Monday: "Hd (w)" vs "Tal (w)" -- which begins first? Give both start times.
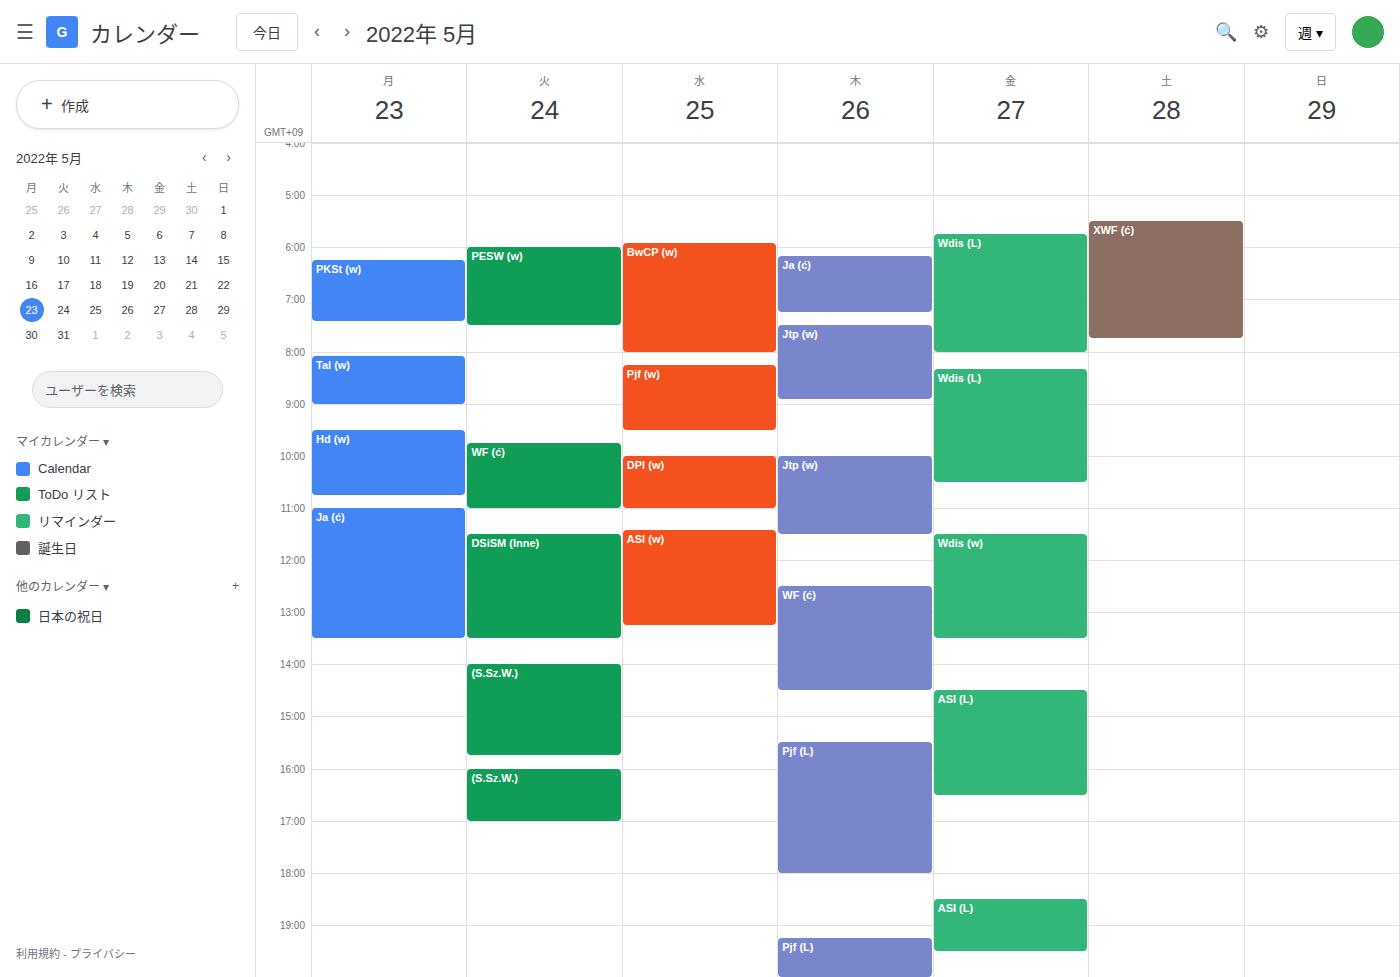
"Tal (w)" 08:05; "Hd (w)" 09:30.